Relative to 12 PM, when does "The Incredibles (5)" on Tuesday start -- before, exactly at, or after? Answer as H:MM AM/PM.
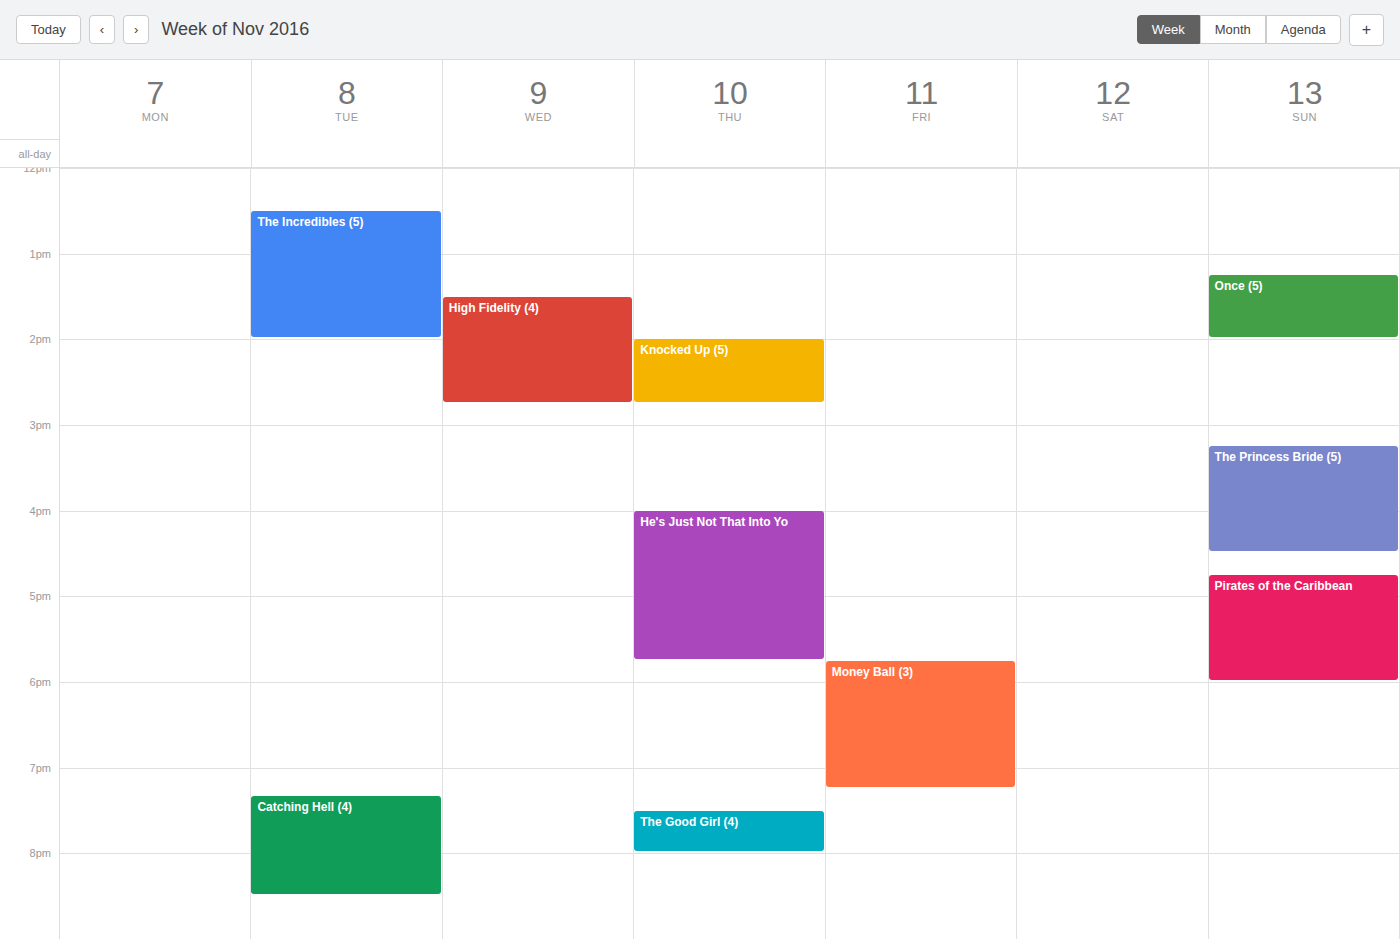
12:30 PM -- after 12 PM, 30 minutes below the 12 PM line.